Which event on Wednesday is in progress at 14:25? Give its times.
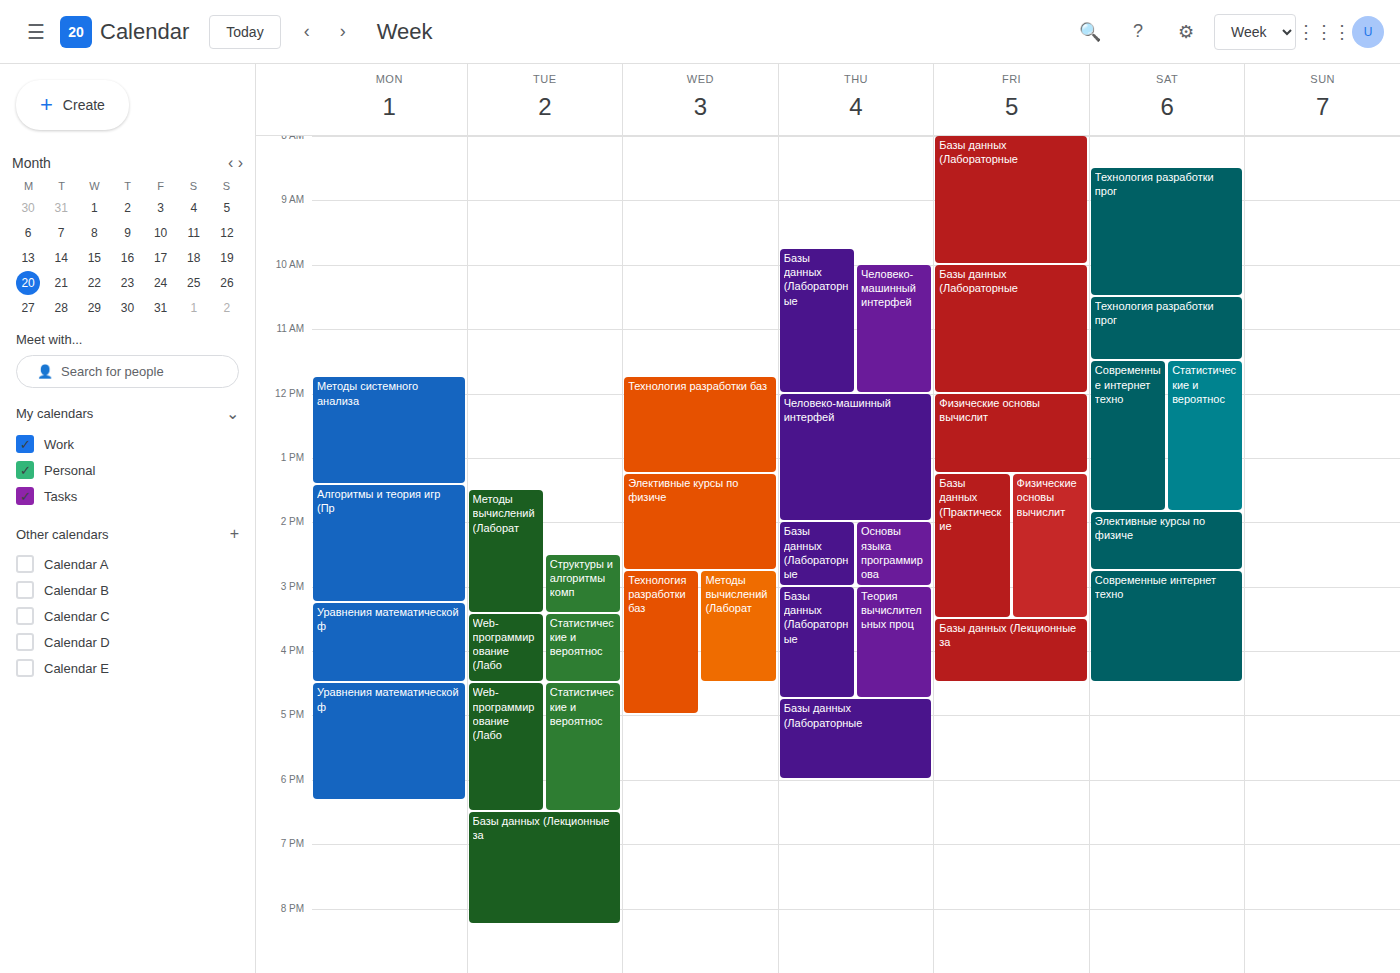
"Элективные курсы по физиче", 13:15 to 14:45